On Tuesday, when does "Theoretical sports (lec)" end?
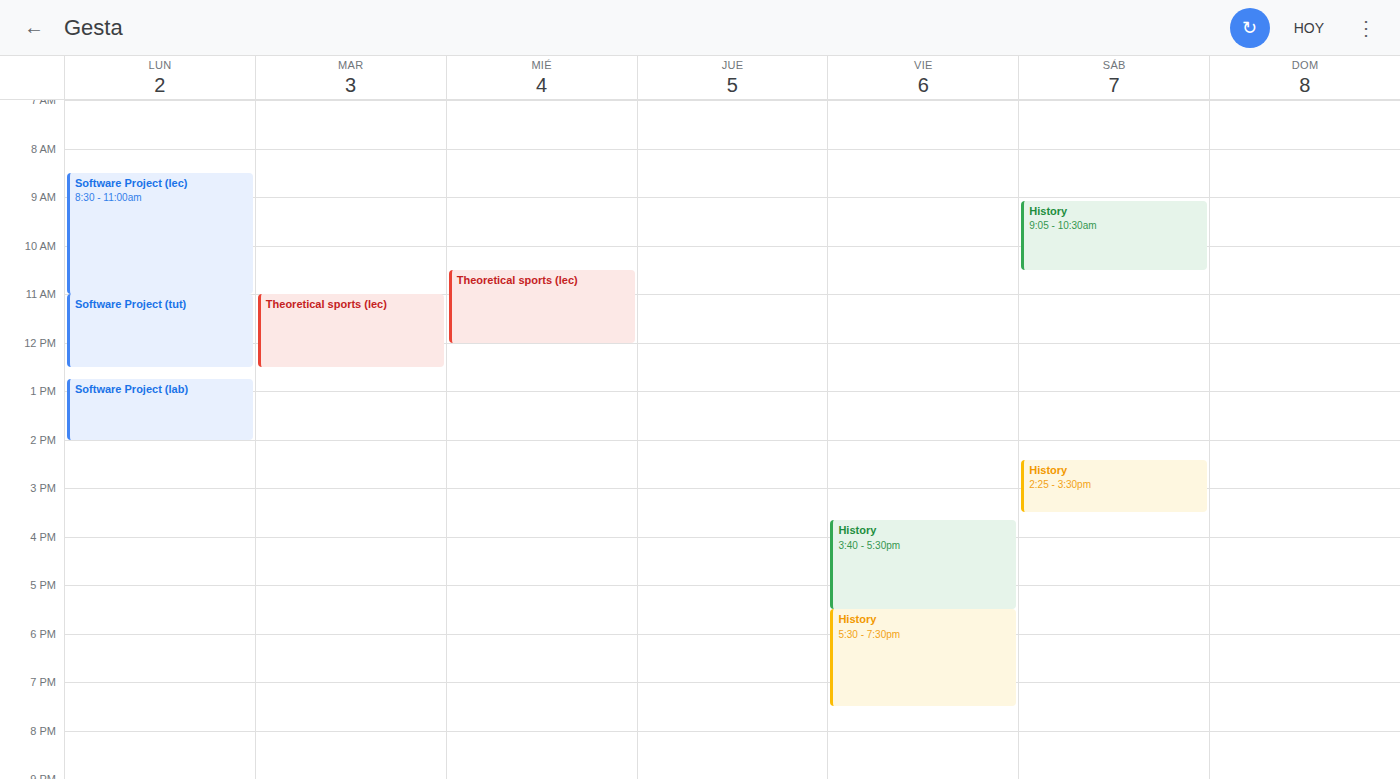
12:30